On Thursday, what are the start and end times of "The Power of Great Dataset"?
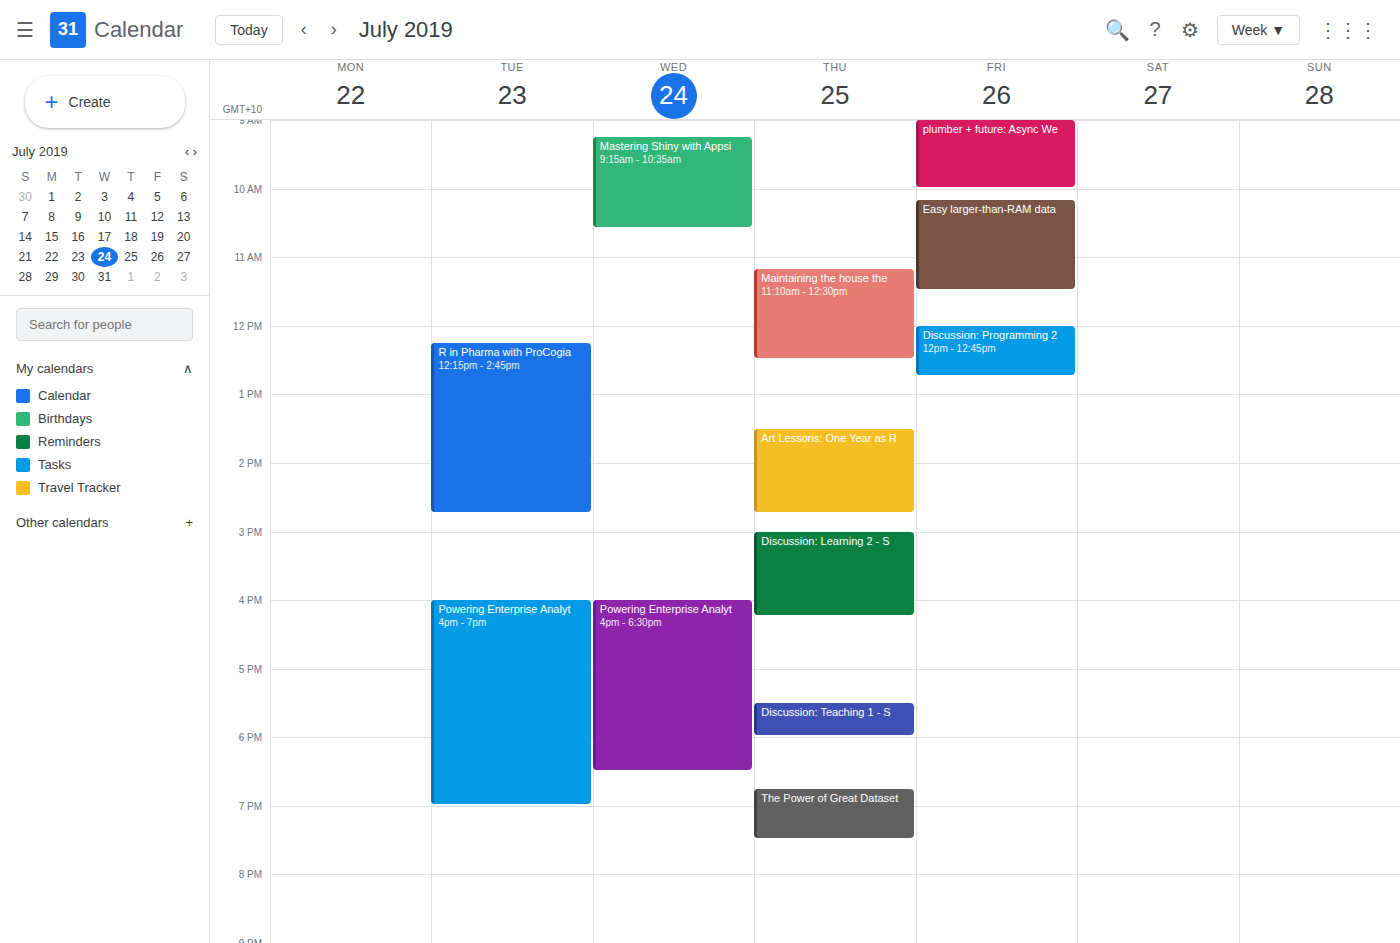
6:45 PM to 7:30 PM